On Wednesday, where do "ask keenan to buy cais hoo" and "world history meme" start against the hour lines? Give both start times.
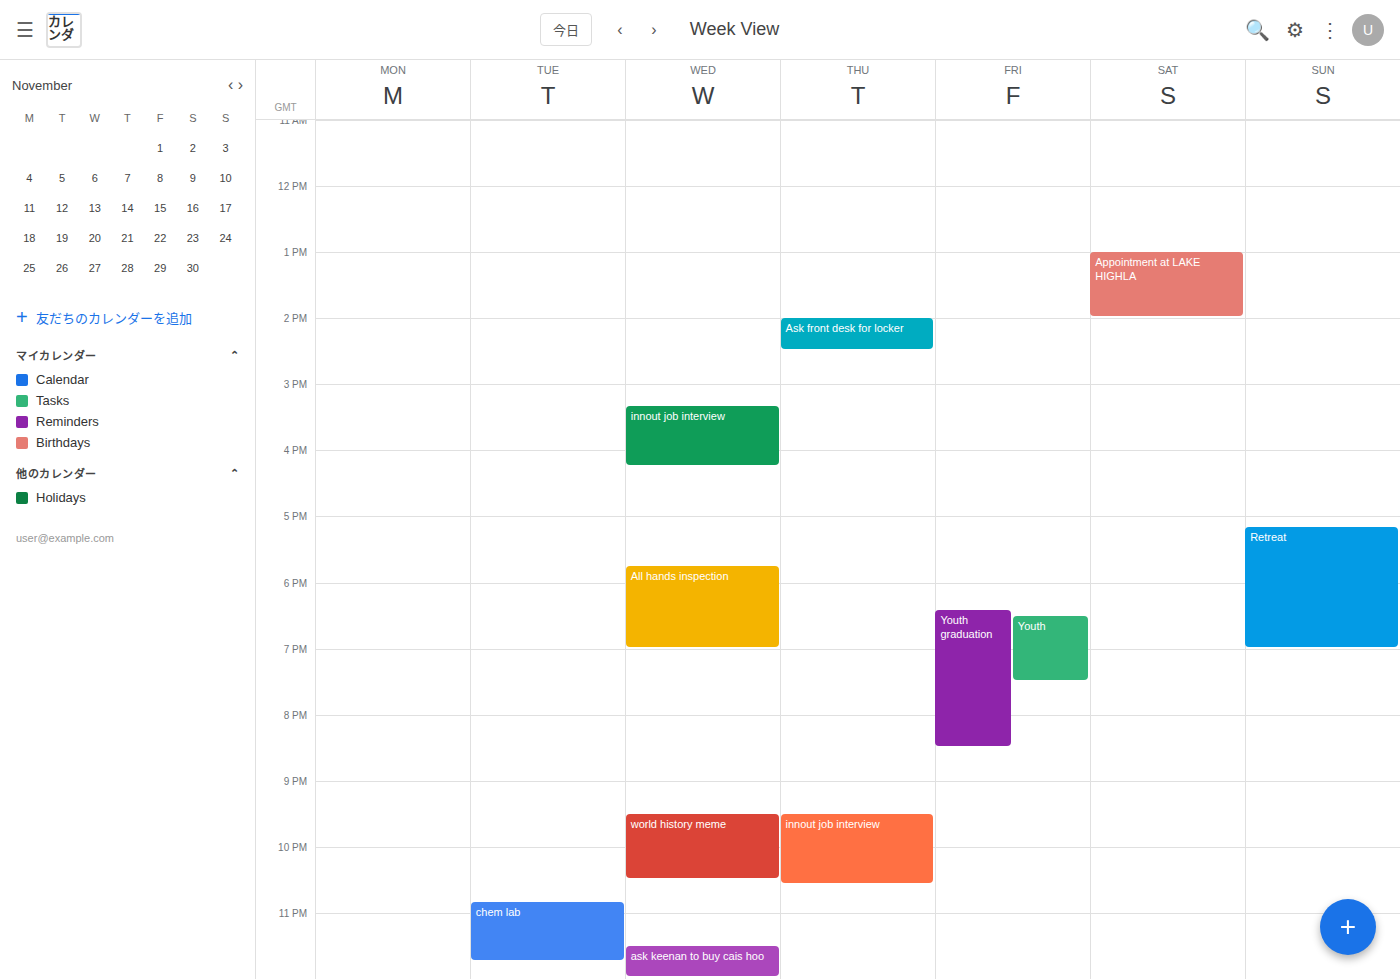
"ask keenan to buy cais hoo": 23:30, halfway between the 23:00 and 24:00 lines. "world history meme": 21:30, halfway between the 21:00 and 22:00 lines.